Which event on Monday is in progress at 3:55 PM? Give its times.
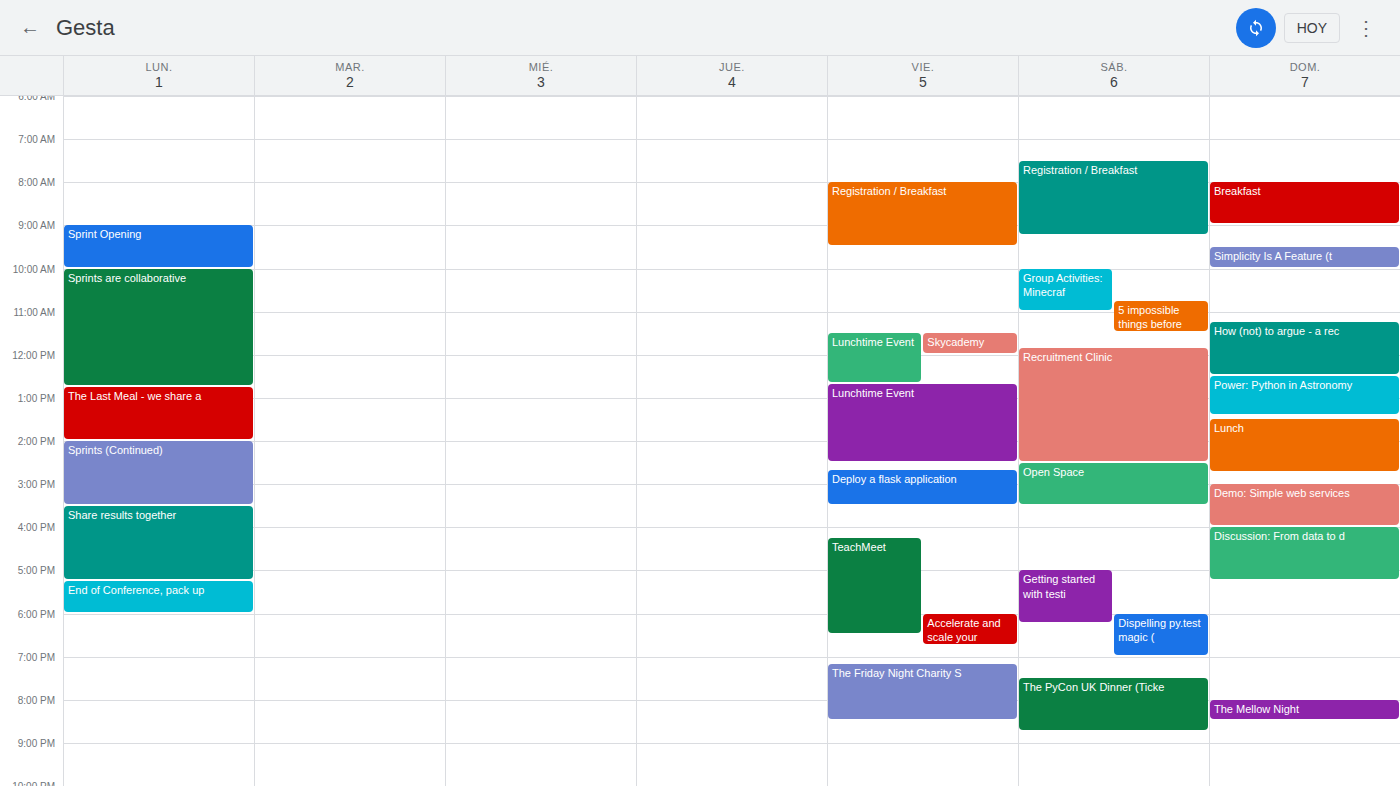
"Share results together", 3:30 PM to 5:15 PM